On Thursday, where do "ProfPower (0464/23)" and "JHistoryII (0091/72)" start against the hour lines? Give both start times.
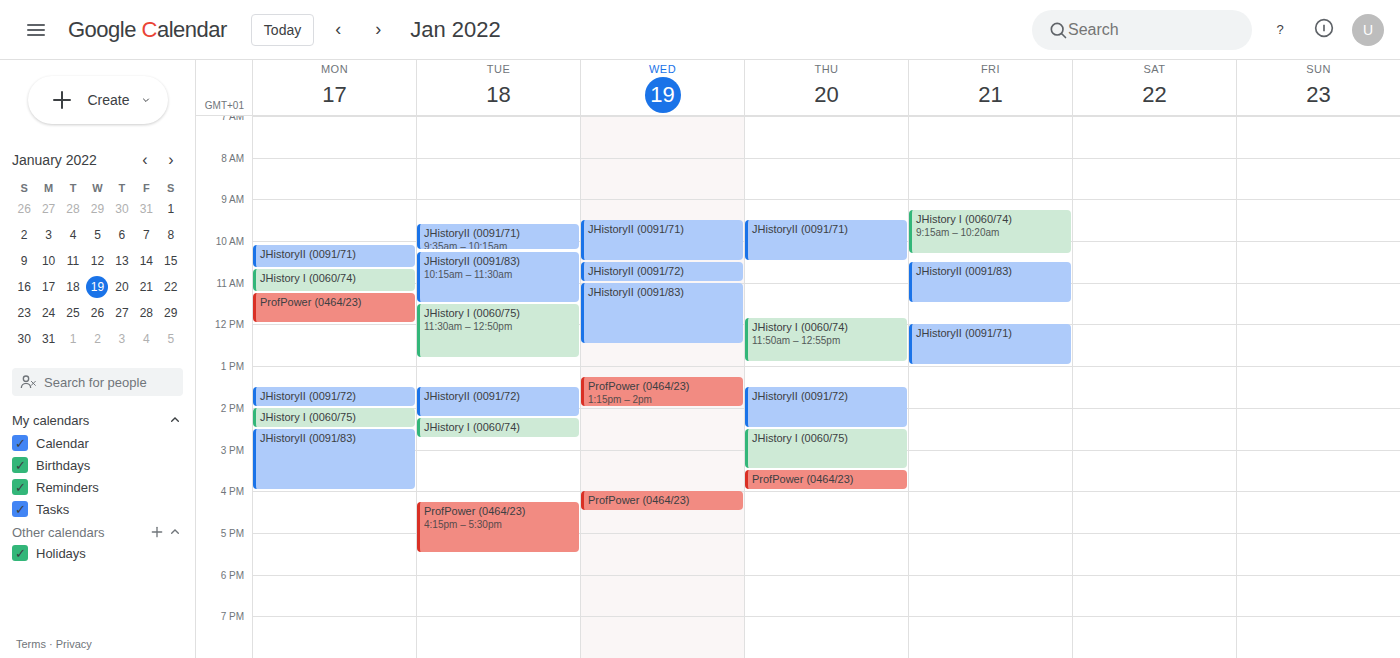
"ProfPower (0464/23)": 3:30 PM, halfway between the 3 PM and 4 PM lines. "JHistoryII (0091/72)": 1:30 PM, halfway between the 1 PM and 2 PM lines.